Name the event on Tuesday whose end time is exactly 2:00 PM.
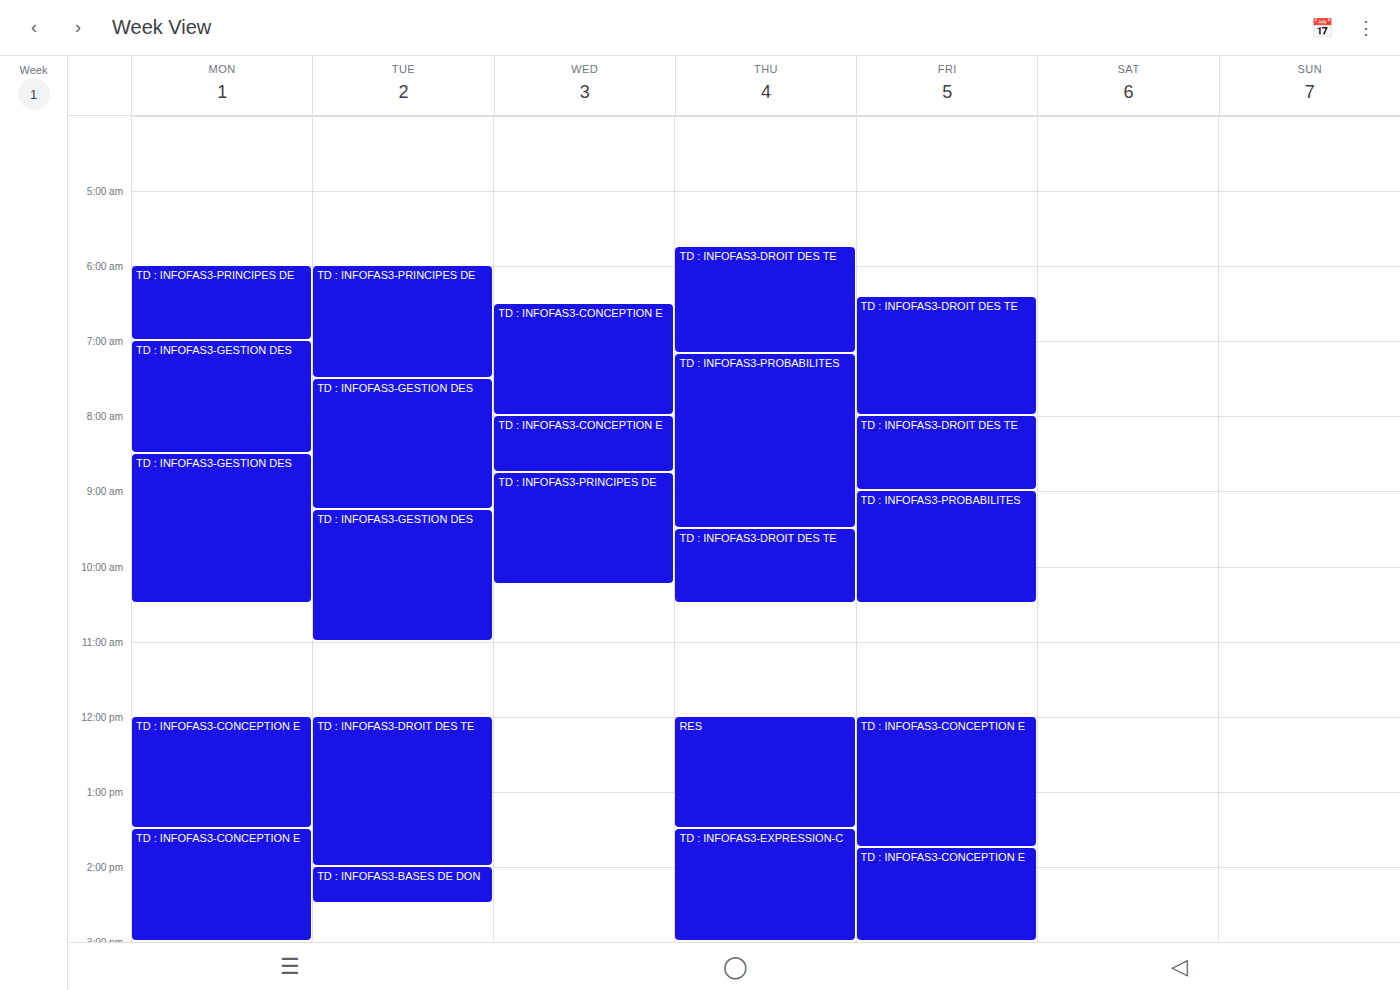
"TD : INFOFAS3-DROIT DES TE"